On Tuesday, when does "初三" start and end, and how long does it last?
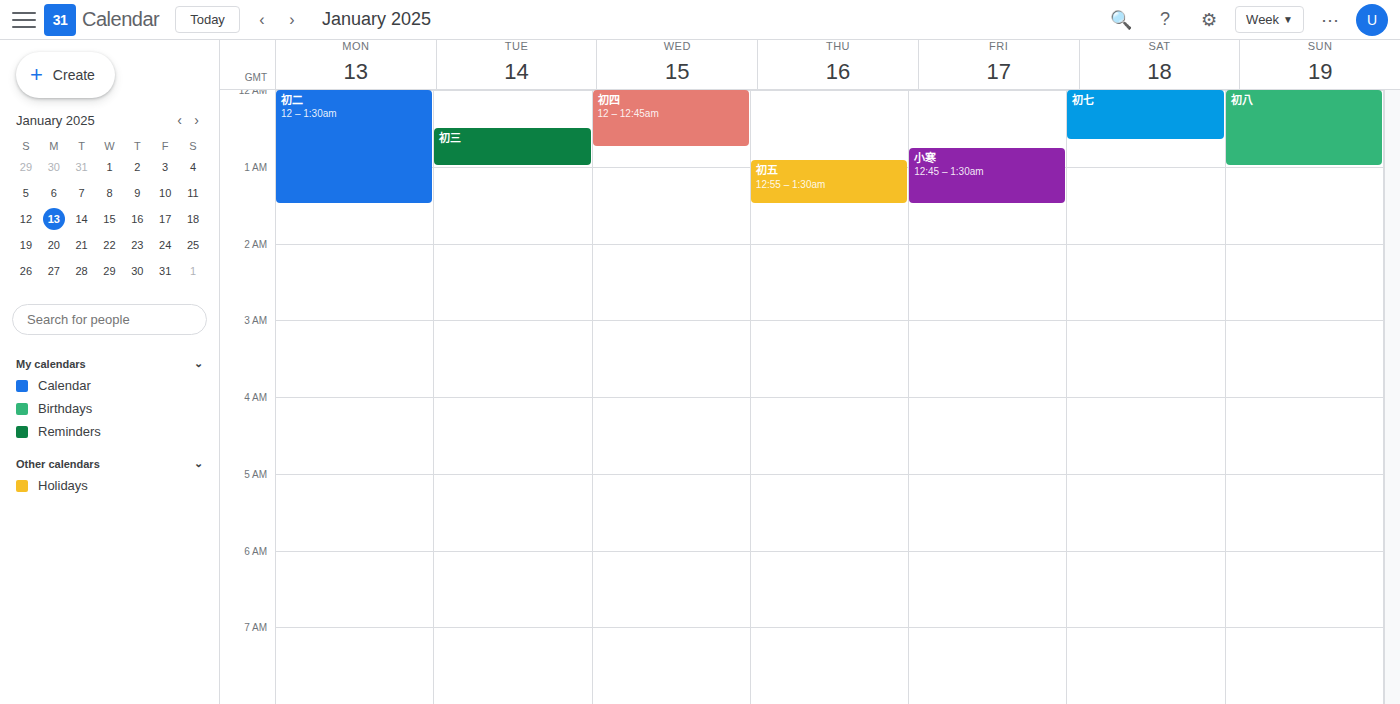
12:30 AM to 1:00 AM, 30 minutes